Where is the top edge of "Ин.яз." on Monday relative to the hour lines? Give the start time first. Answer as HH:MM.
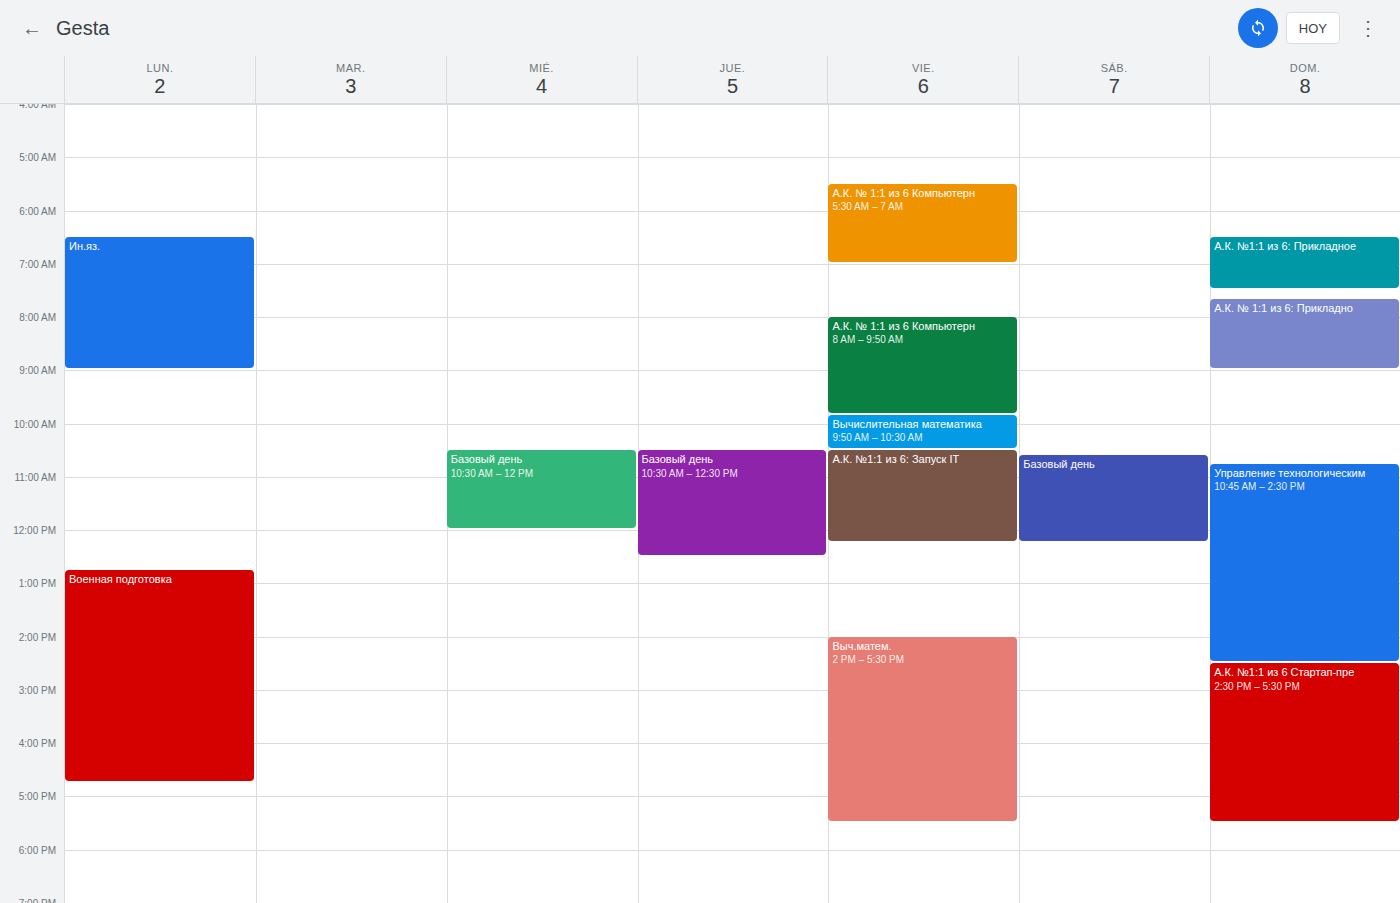
06:30 -- halfway between the 06:00 and 07:00 lines.